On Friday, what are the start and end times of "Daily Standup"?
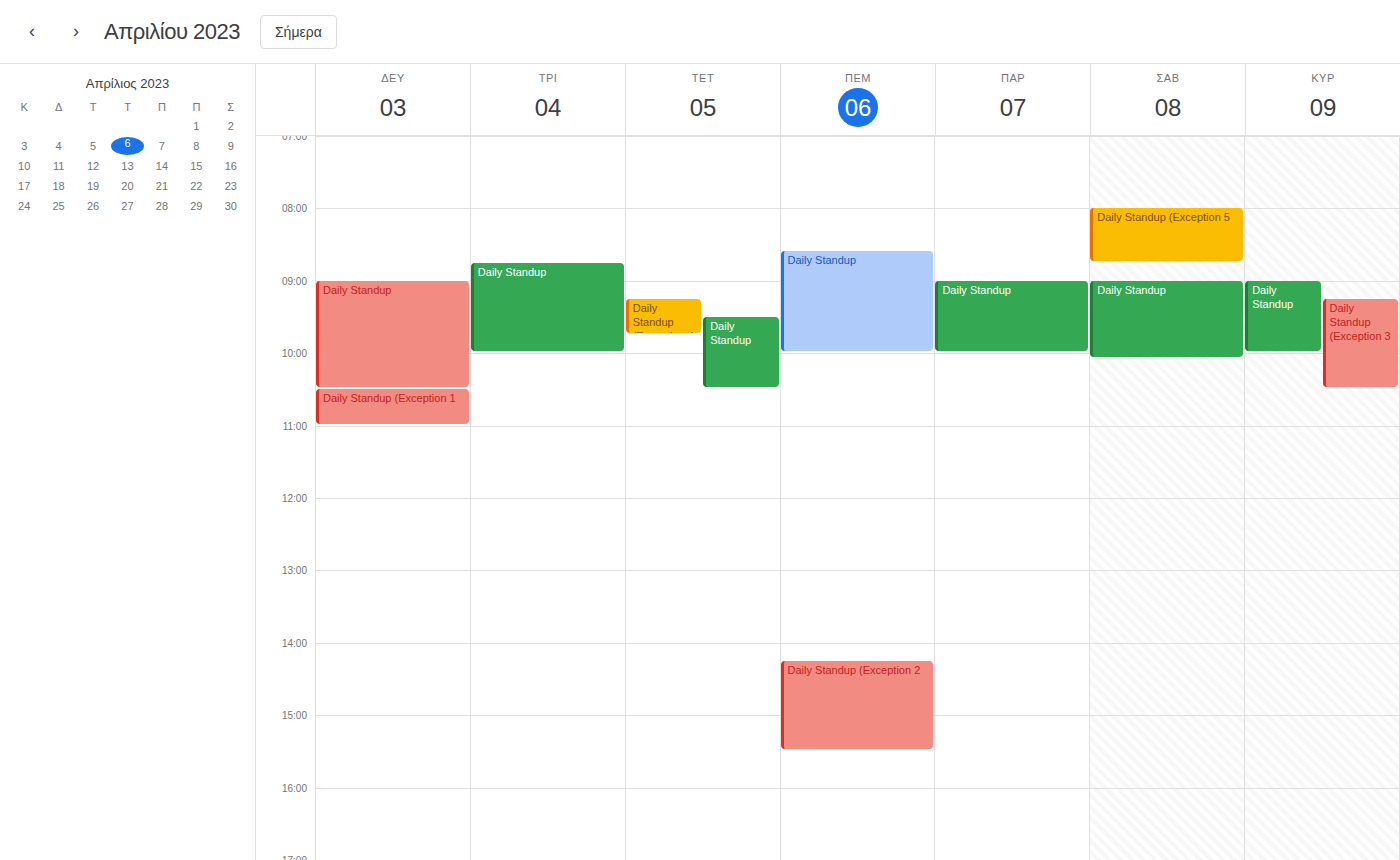
09:00 to 10:00